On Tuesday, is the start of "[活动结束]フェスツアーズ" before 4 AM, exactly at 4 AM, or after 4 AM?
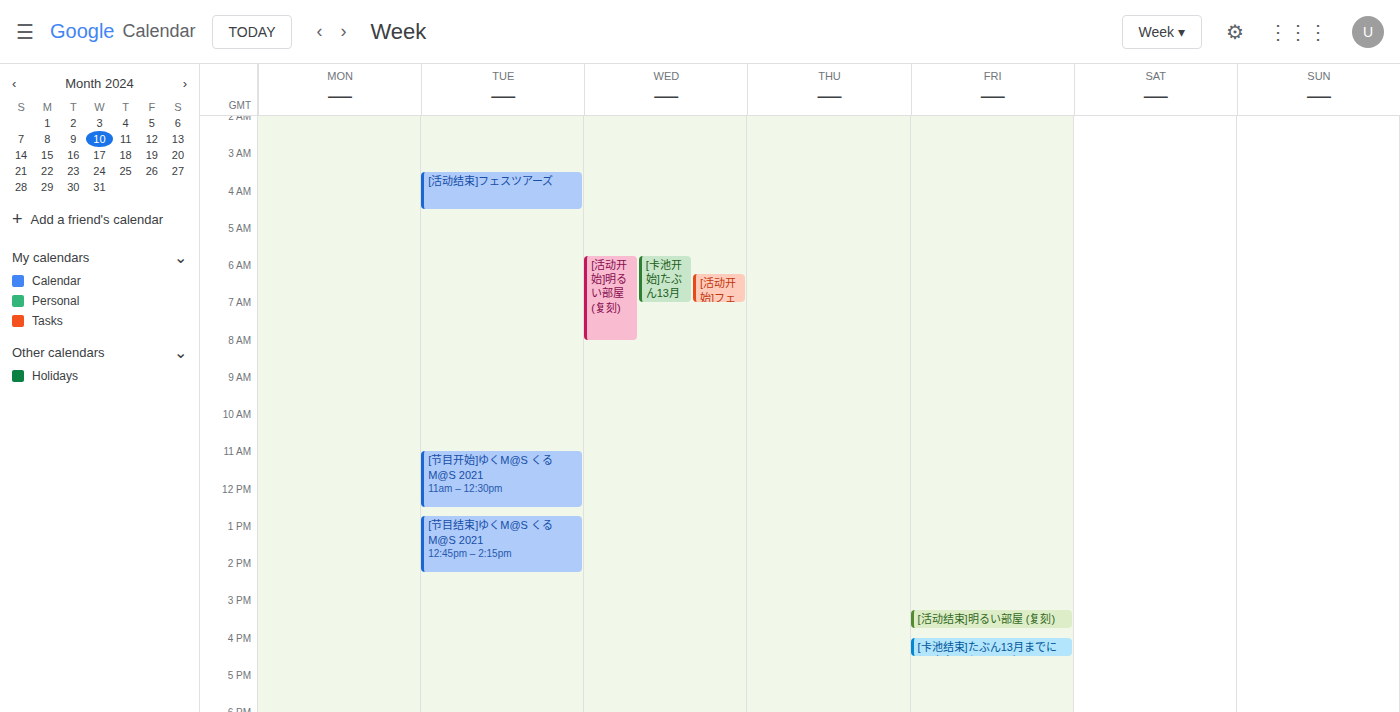
3:30 AM -- before 4 AM, 30 minutes above the 4 AM line.